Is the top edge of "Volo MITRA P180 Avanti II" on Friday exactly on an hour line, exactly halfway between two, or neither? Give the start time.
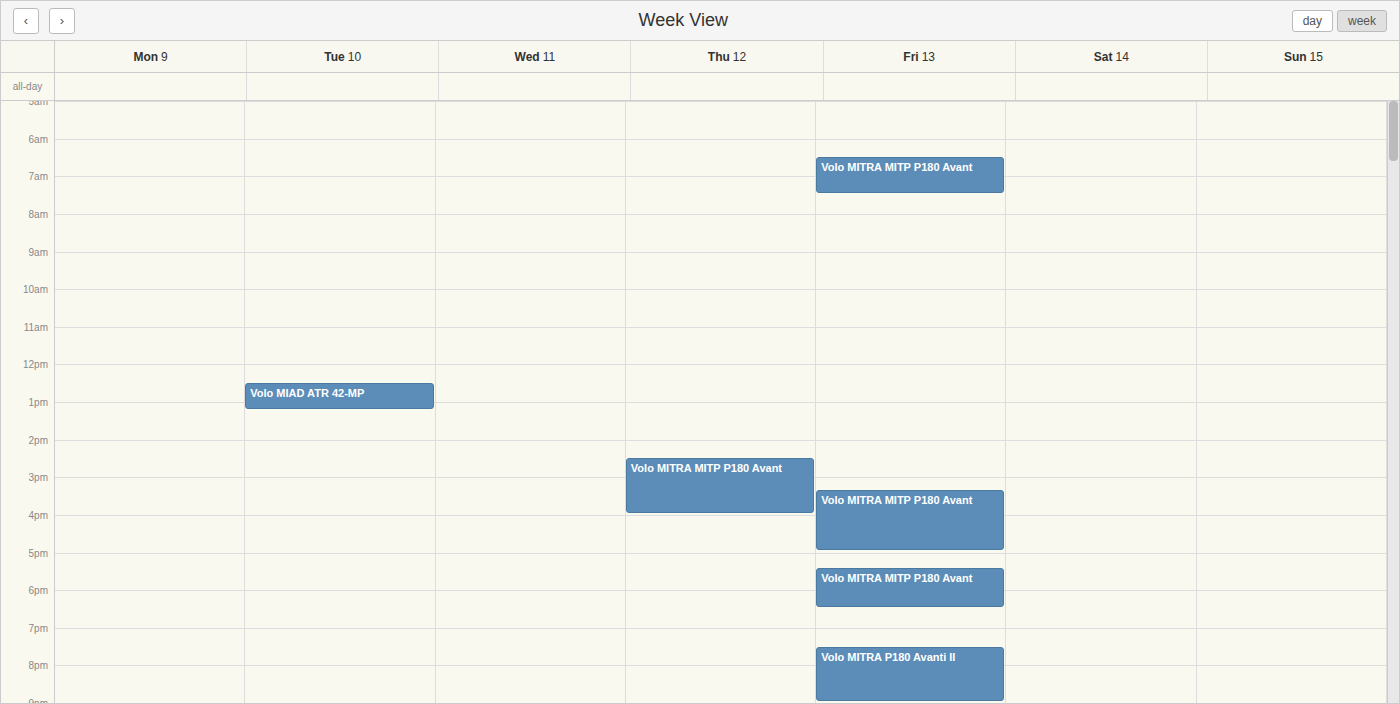
7:30 PM -- halfway between the 7 PM and 8 PM lines.